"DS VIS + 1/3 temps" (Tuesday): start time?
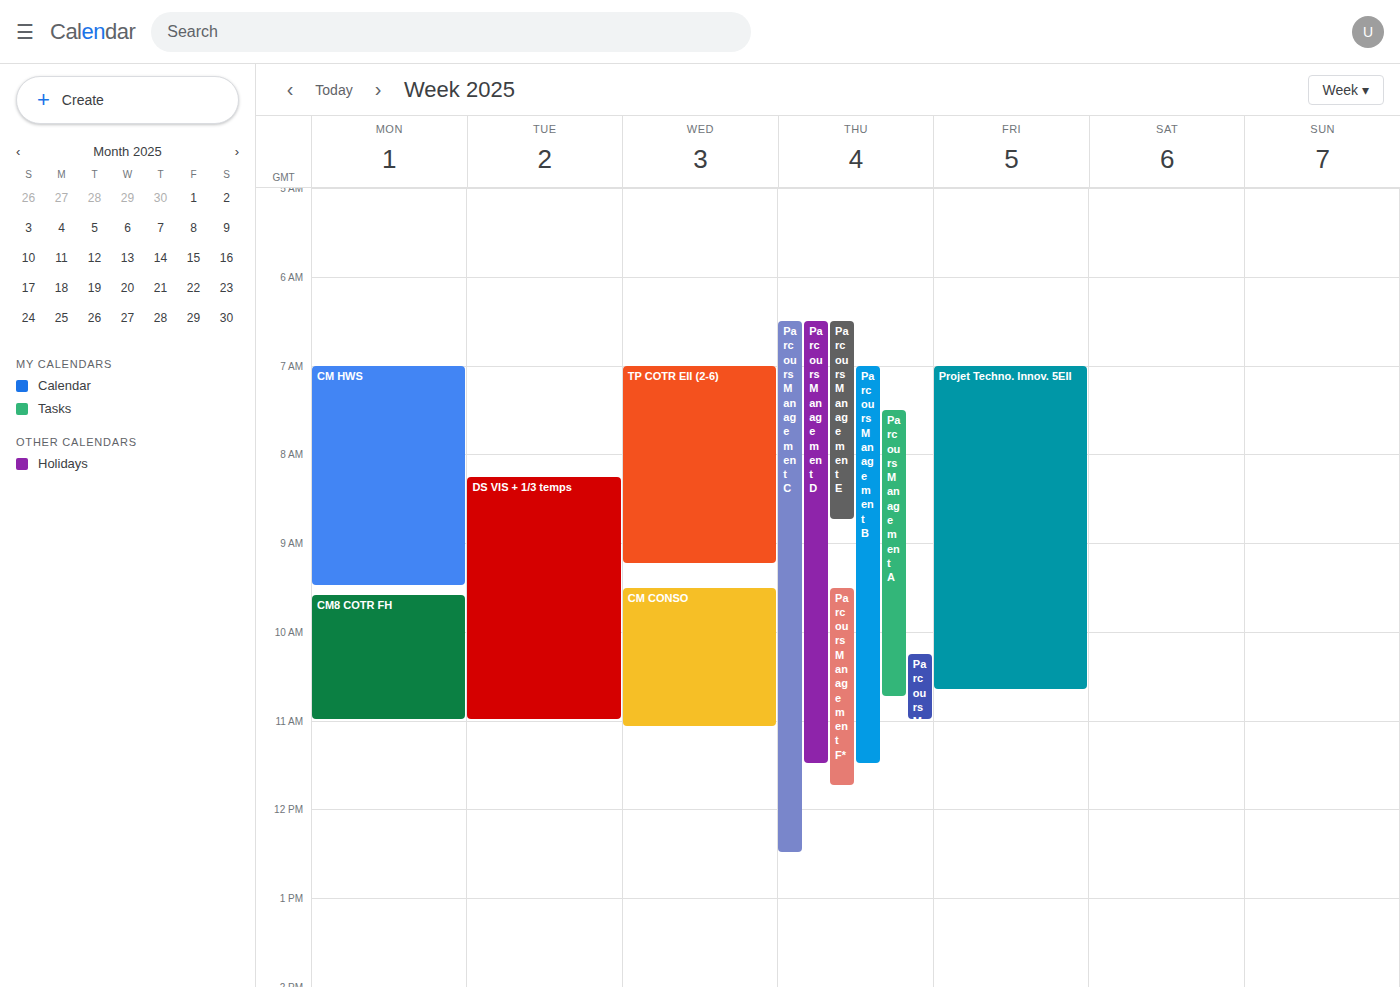
8:15 AM